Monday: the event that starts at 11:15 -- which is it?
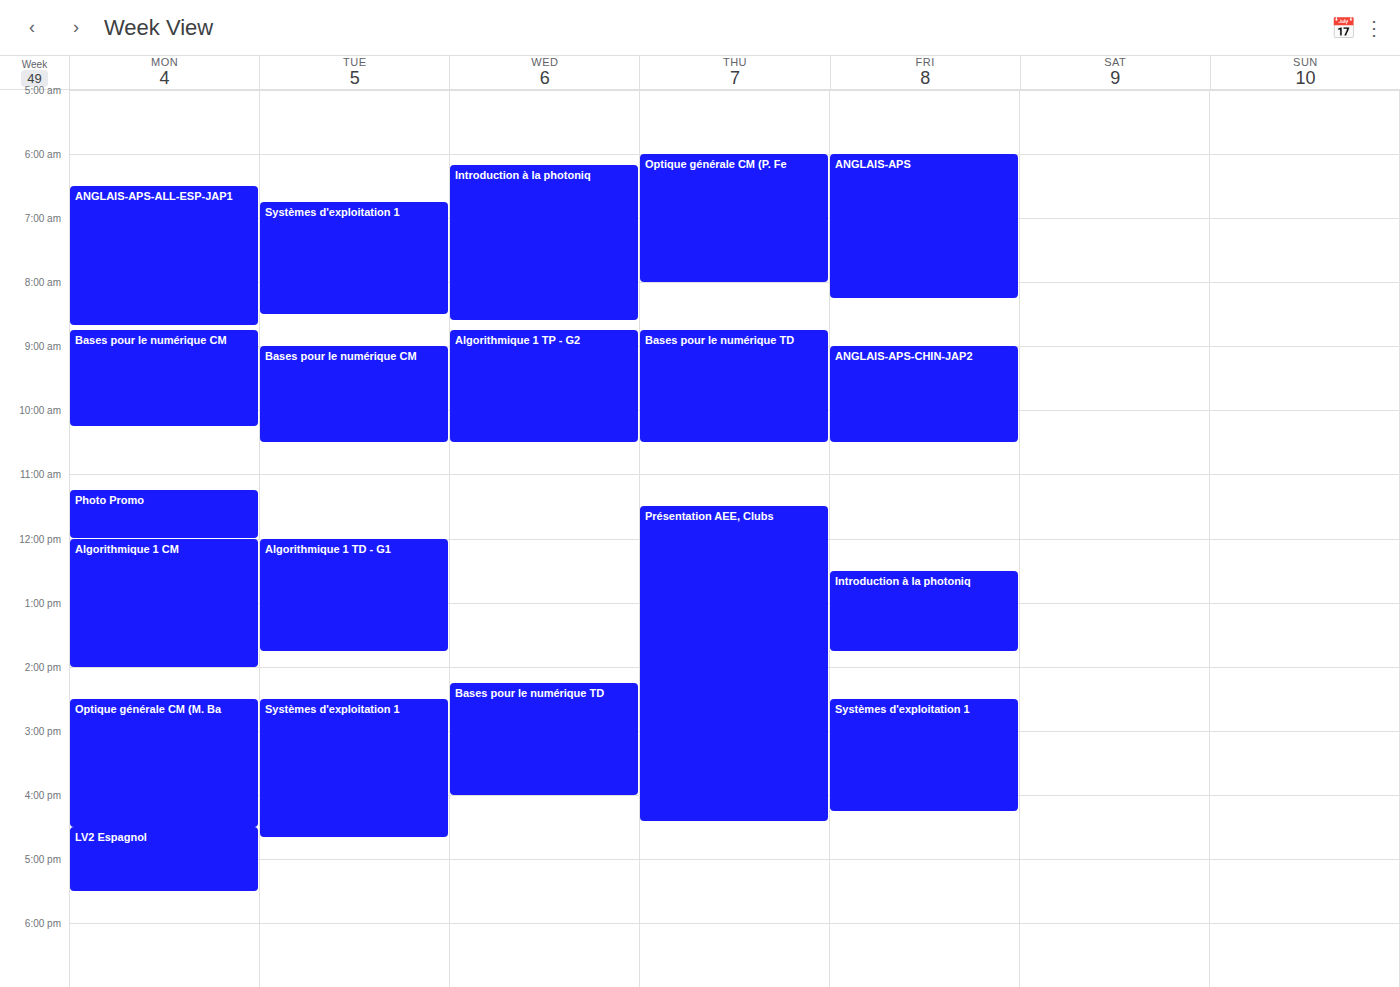
"Photo Promo"